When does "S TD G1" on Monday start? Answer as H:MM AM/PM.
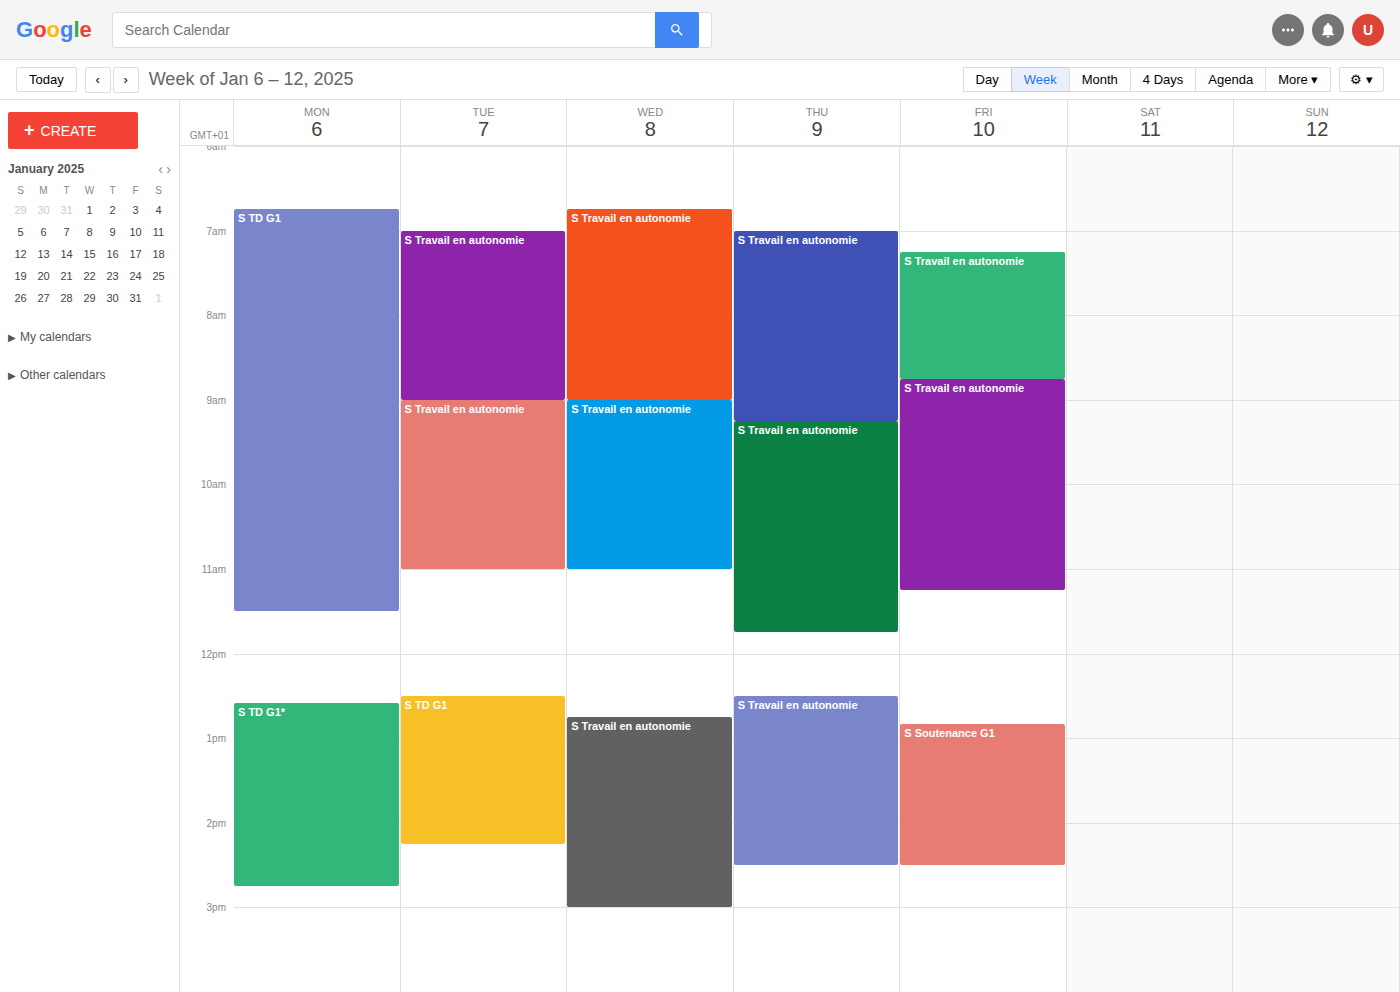
6:45 AM